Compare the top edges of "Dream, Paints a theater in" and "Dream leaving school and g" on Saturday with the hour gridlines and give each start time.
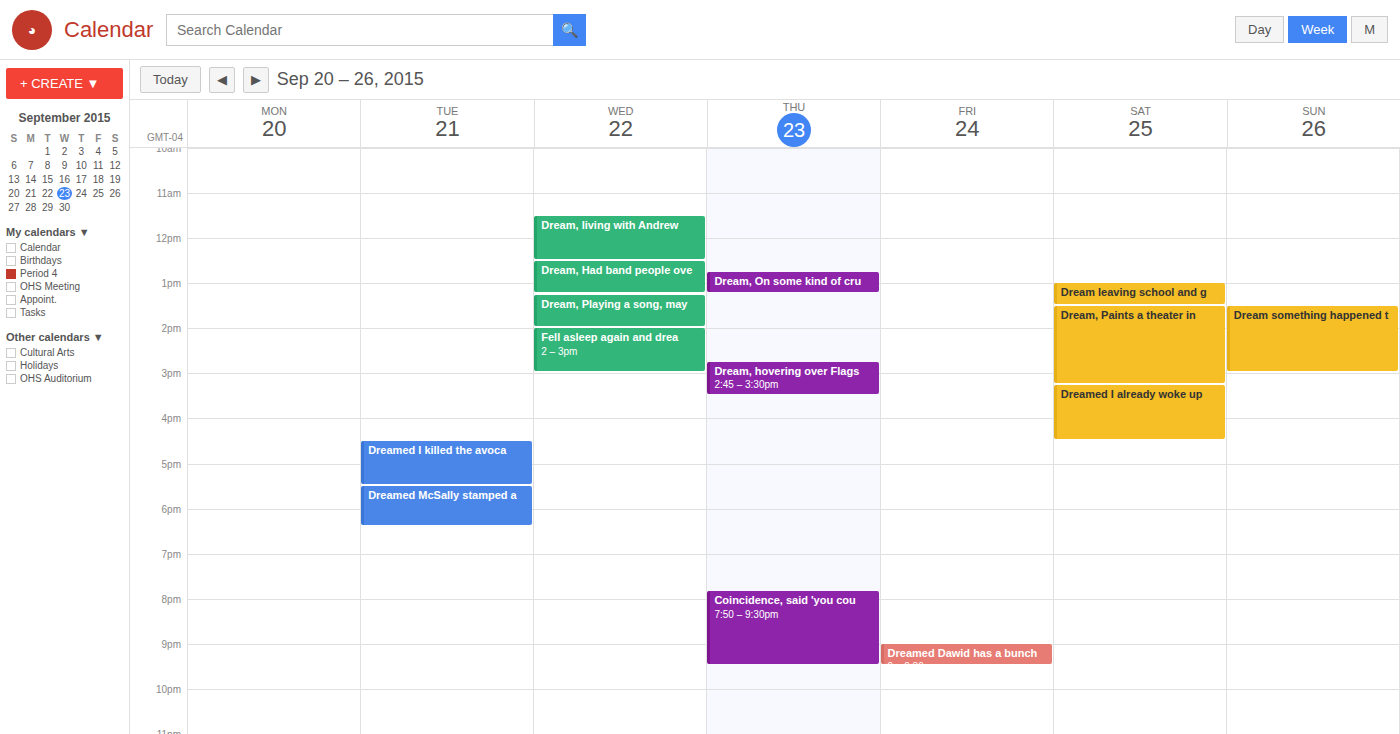
"Dream, Paints a theater in": 1:30 PM, halfway between the 1 PM and 2 PM lines. "Dream leaving school and g": 1:00 PM, exactly on the 1 PM line.